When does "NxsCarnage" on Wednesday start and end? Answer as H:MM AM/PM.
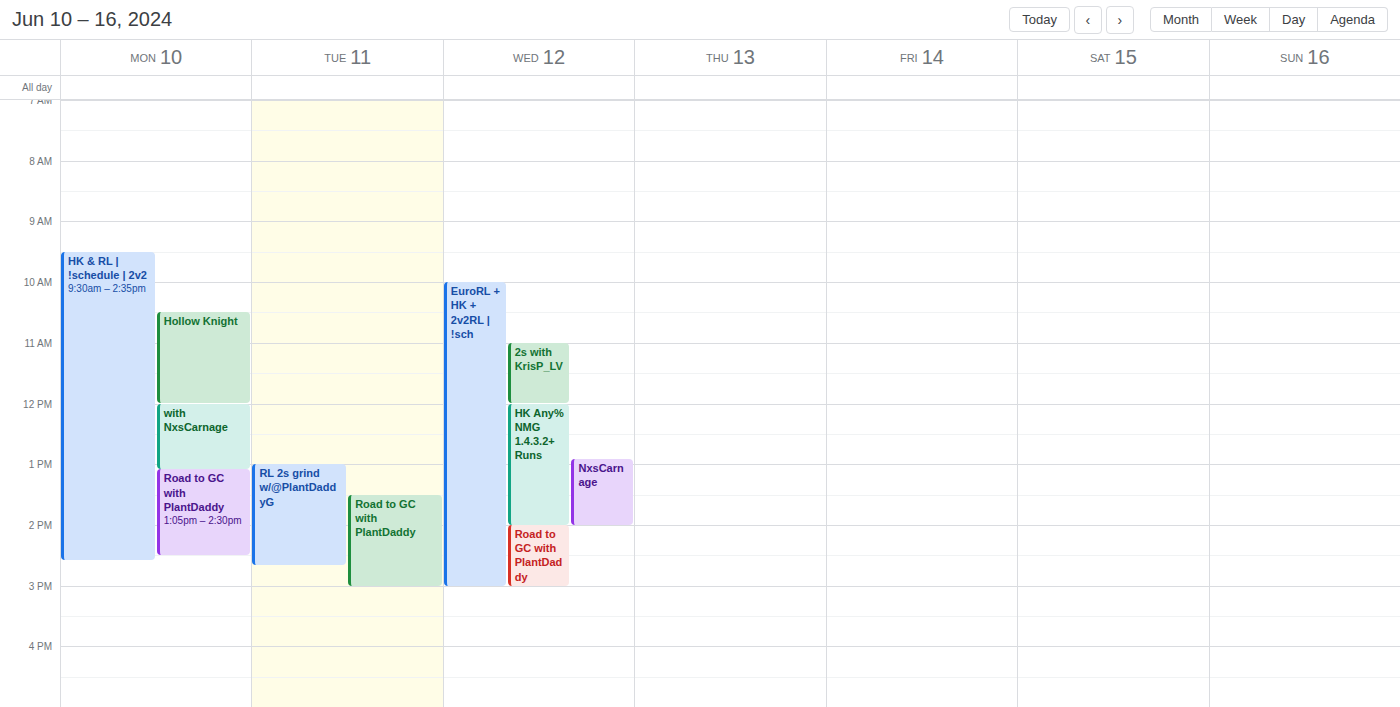
12:55 PM to 2:00 PM